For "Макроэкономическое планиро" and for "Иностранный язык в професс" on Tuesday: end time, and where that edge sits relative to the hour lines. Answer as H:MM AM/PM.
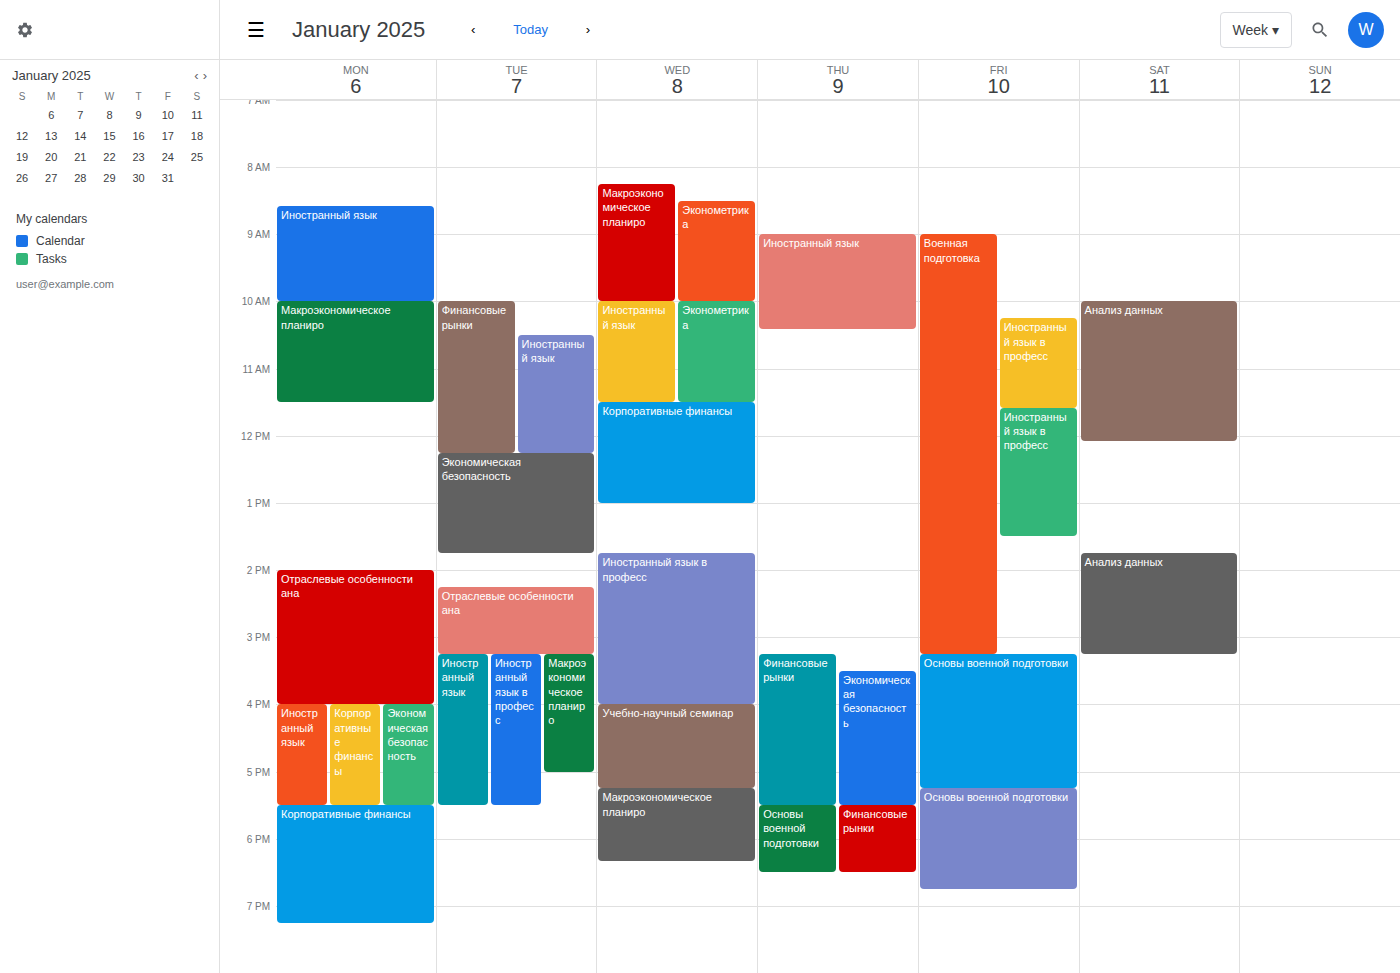
"Макроэкономическое планиро": 5:00 PM, exactly on the 5 PM line. "Иностранный язык в професс": 5:30 PM, halfway between the 5 PM and 6 PM lines.